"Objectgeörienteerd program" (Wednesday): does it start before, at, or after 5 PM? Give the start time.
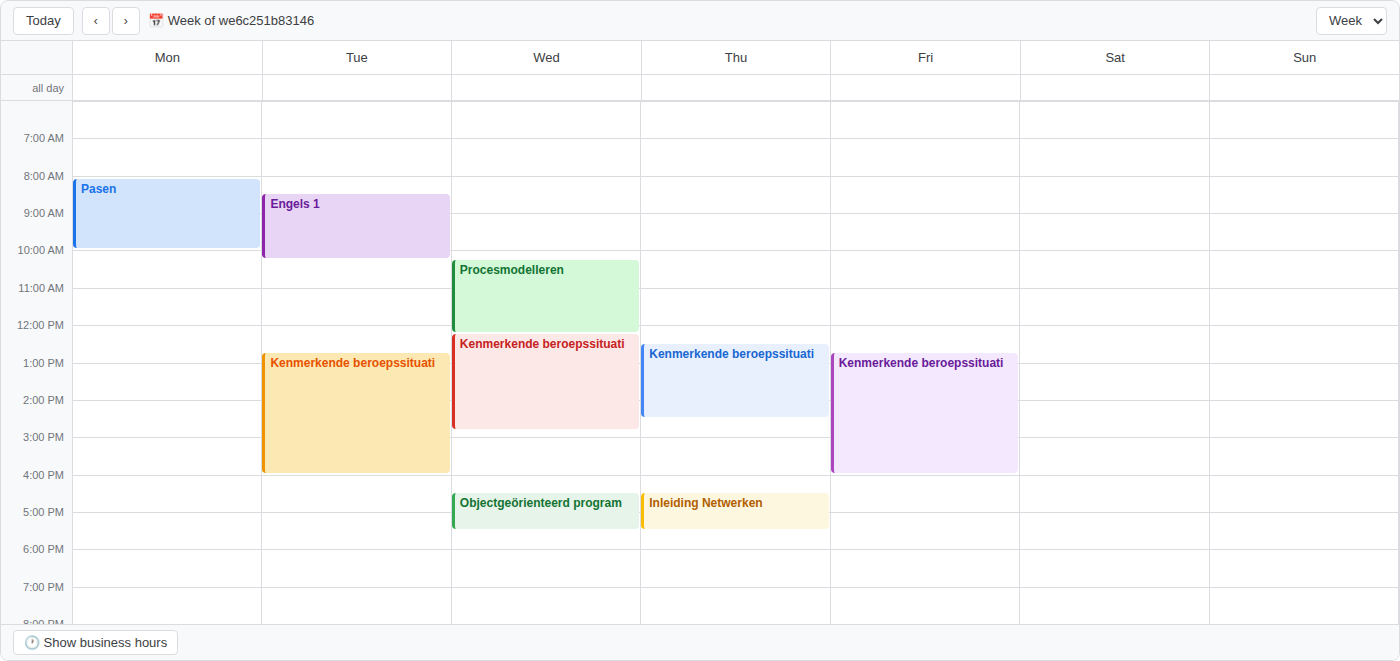
4:30 PM -- before 5 PM, 30 minutes above the 5 PM line.